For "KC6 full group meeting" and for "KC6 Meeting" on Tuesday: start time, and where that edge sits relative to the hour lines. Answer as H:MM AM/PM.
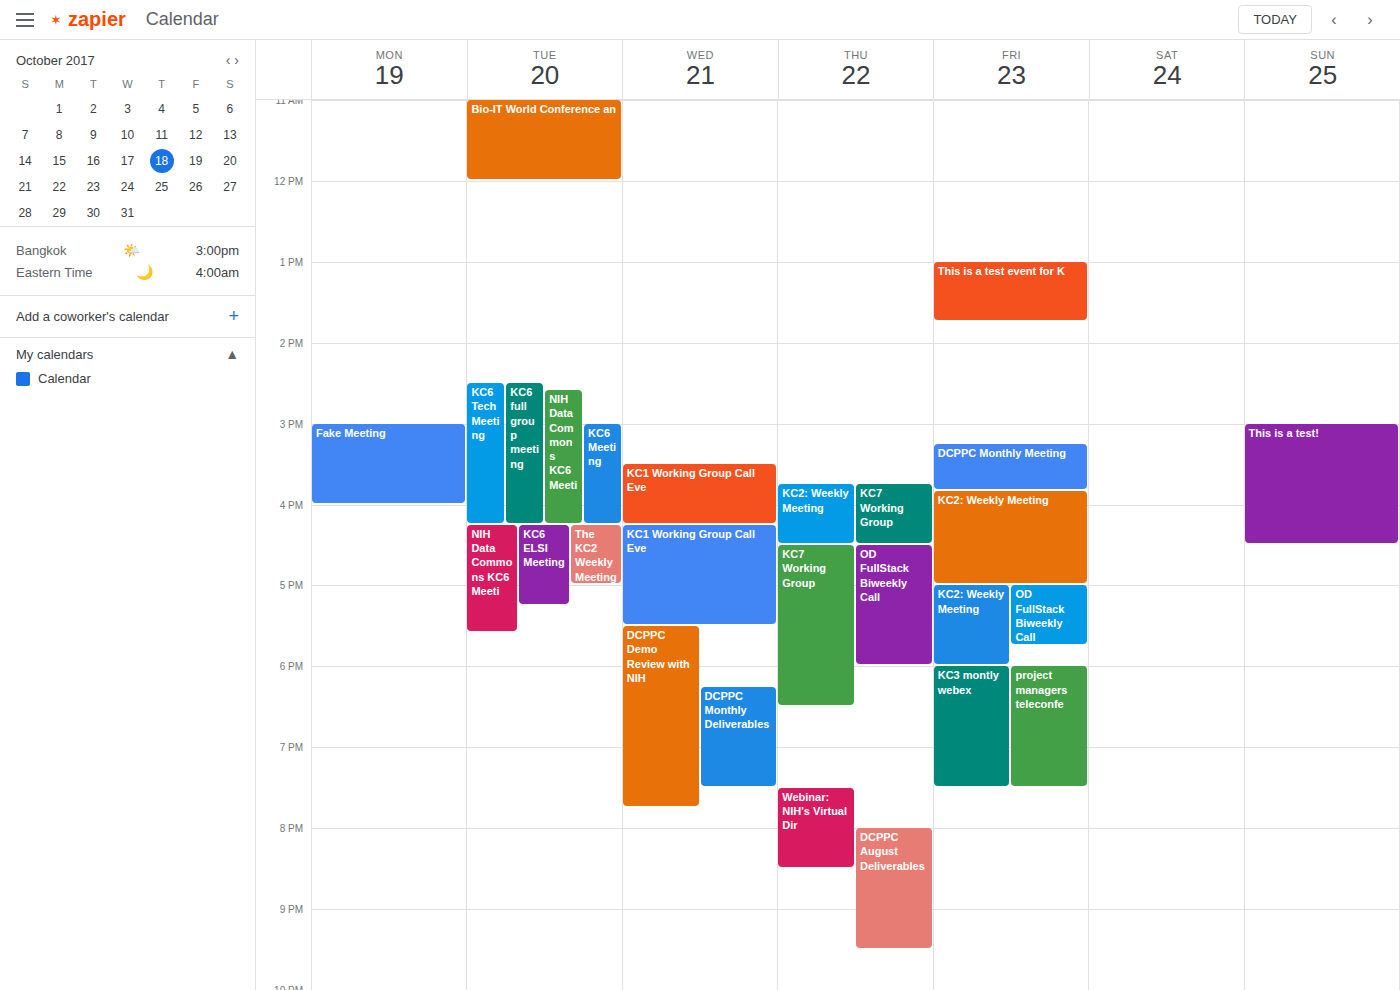
"KC6 full group meeting": 2:30 PM, halfway between the 2 PM and 3 PM lines. "KC6 Meeting": 3:00 PM, exactly on the 3 PM line.